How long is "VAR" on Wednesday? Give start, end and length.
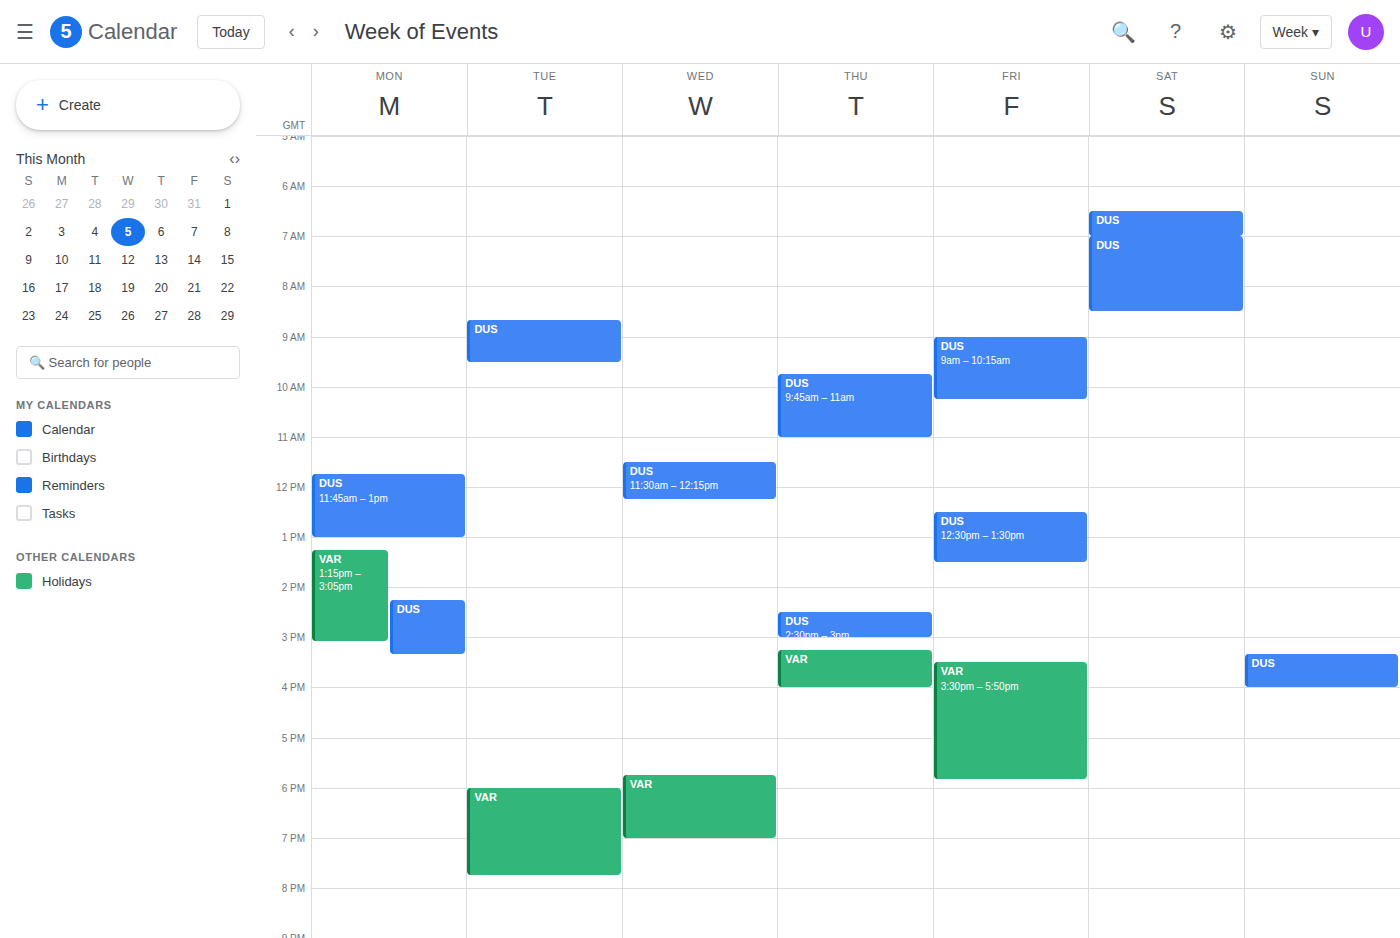
5:45 PM to 7:00 PM, 1 hour 15 minutes